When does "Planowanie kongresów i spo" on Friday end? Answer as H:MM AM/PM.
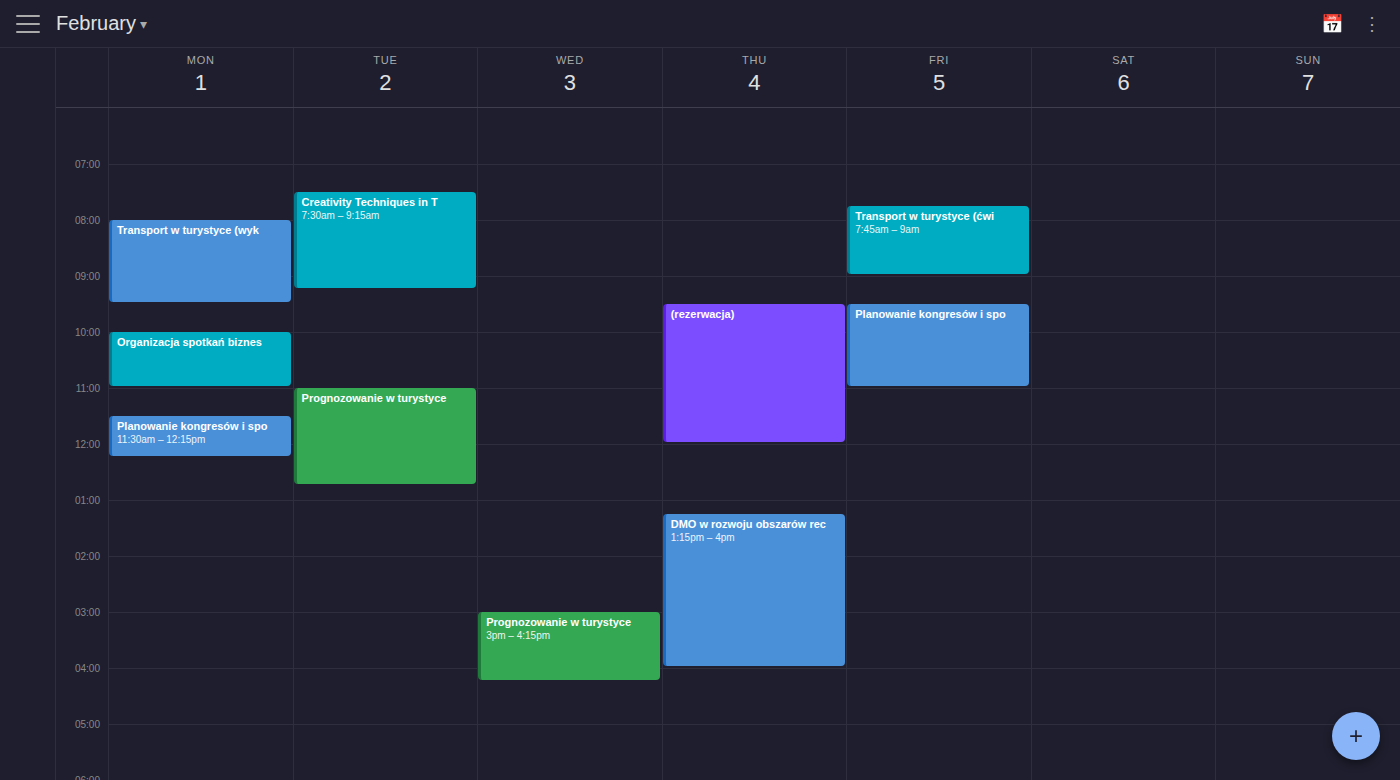
11:00 AM